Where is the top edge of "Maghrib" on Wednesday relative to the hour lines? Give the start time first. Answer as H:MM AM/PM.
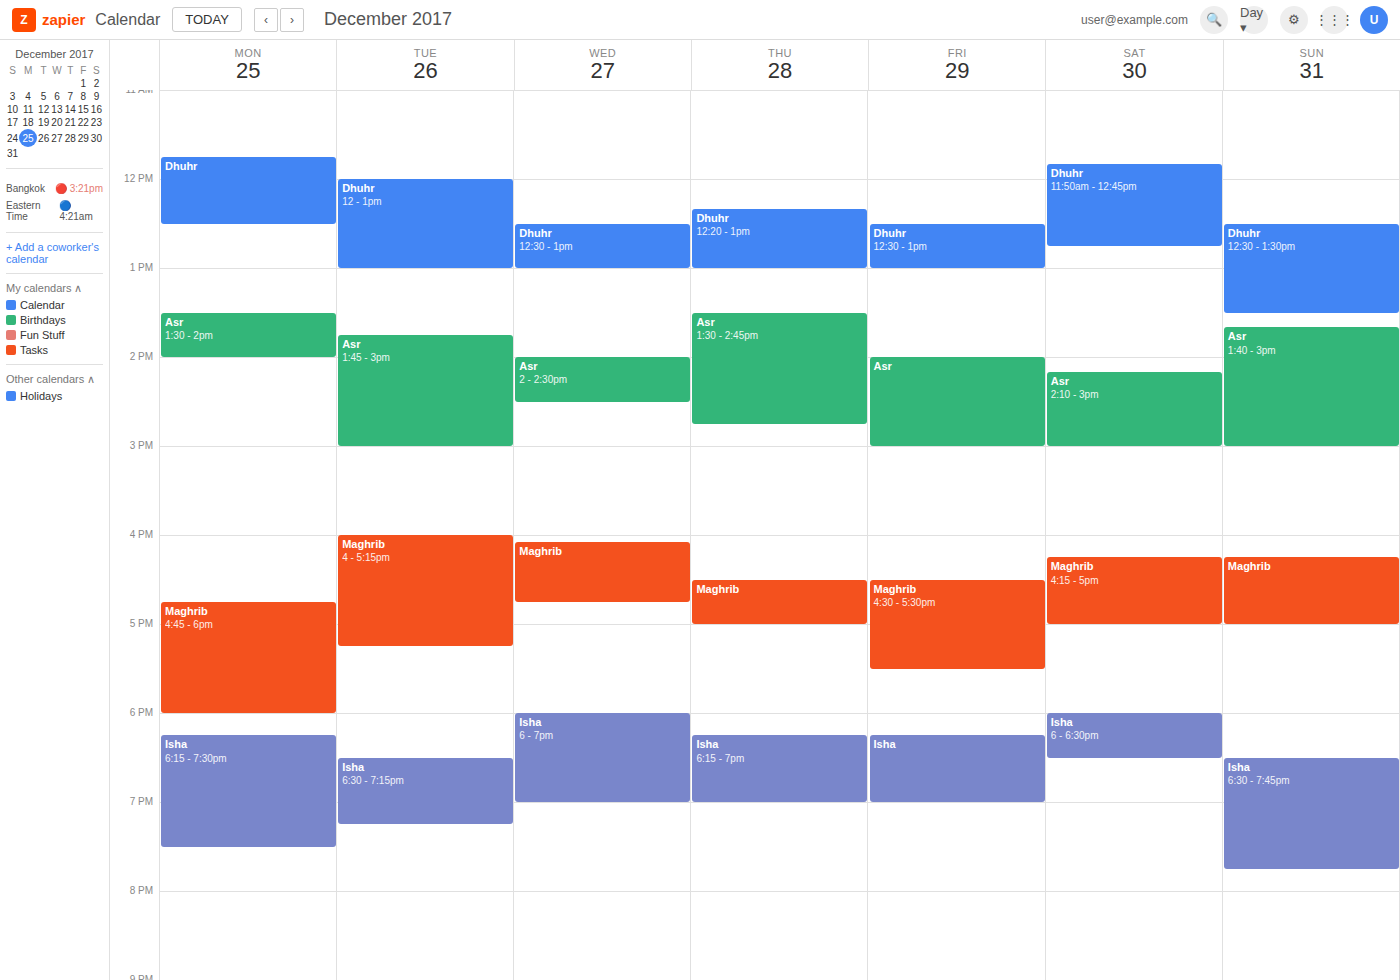
4:05 PM -- neither: 5 minutes below the 4 PM line and 55 minutes above the 5 PM line.